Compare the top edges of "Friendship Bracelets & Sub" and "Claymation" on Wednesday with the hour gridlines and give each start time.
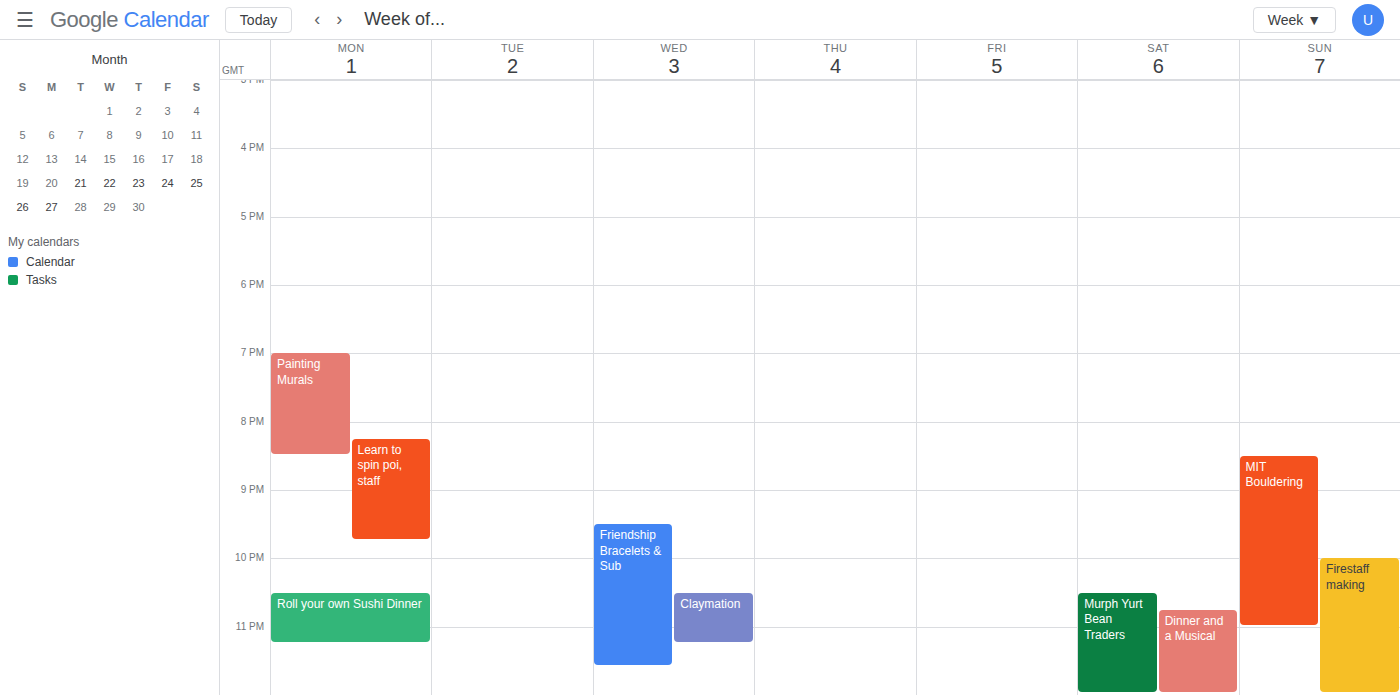
"Friendship Bracelets & Sub": 9:30 PM, halfway between the 9 PM and 10 PM lines. "Claymation": 10:30 PM, halfway between the 10 PM and 11 PM lines.